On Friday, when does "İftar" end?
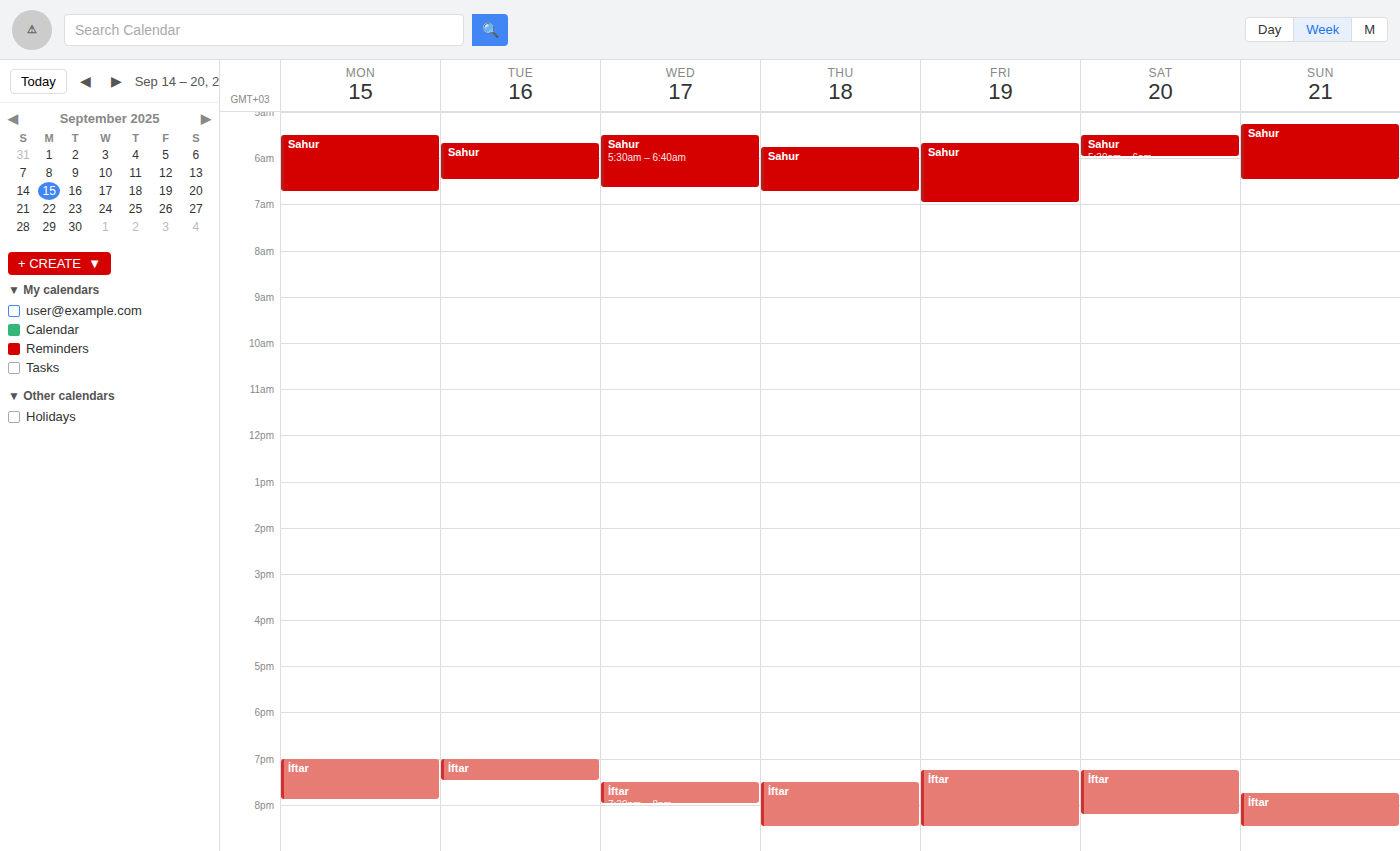
8:30 PM